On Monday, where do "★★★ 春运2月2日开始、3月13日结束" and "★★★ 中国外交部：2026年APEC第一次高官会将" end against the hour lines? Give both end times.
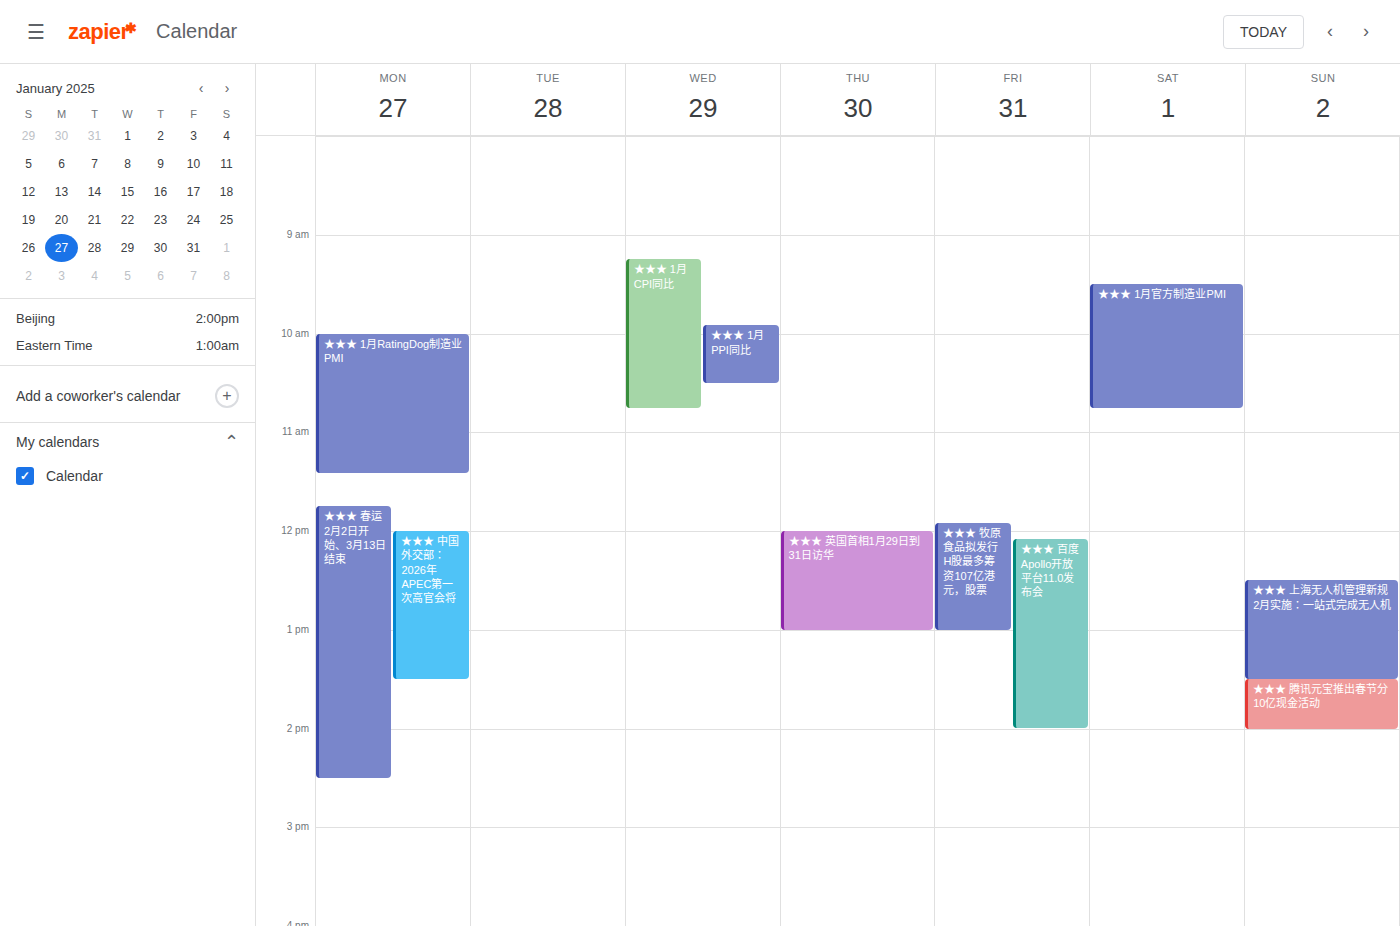
"★★★ 春运2月2日开始、3月13日结束": 2:30 PM, halfway between the 2 PM and 3 PM lines. "★★★ 中国外交部：2026年APEC第一次高官会将": 1:30 PM, halfway between the 1 PM and 2 PM lines.